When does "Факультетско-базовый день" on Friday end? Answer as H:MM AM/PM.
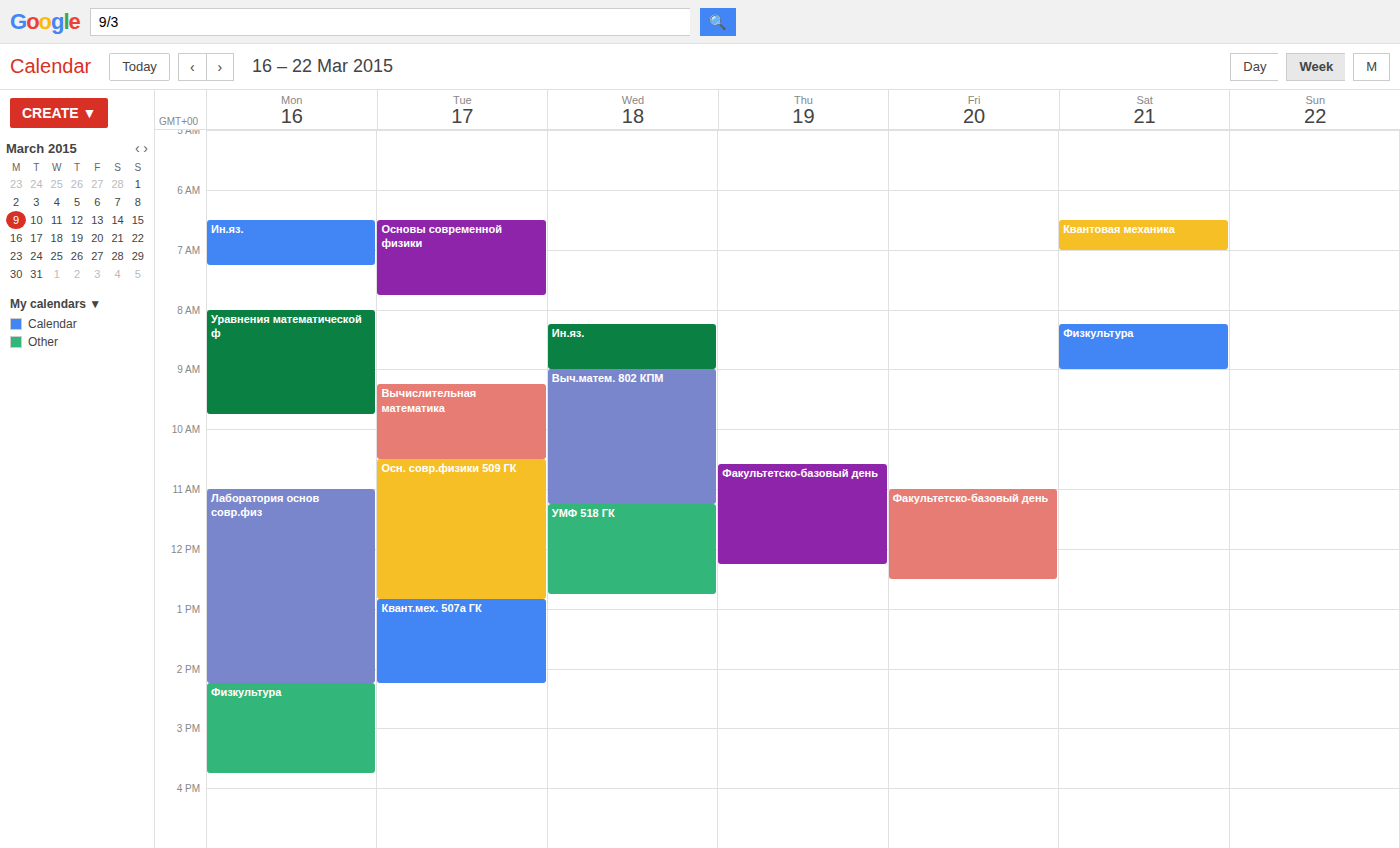
12:30 PM